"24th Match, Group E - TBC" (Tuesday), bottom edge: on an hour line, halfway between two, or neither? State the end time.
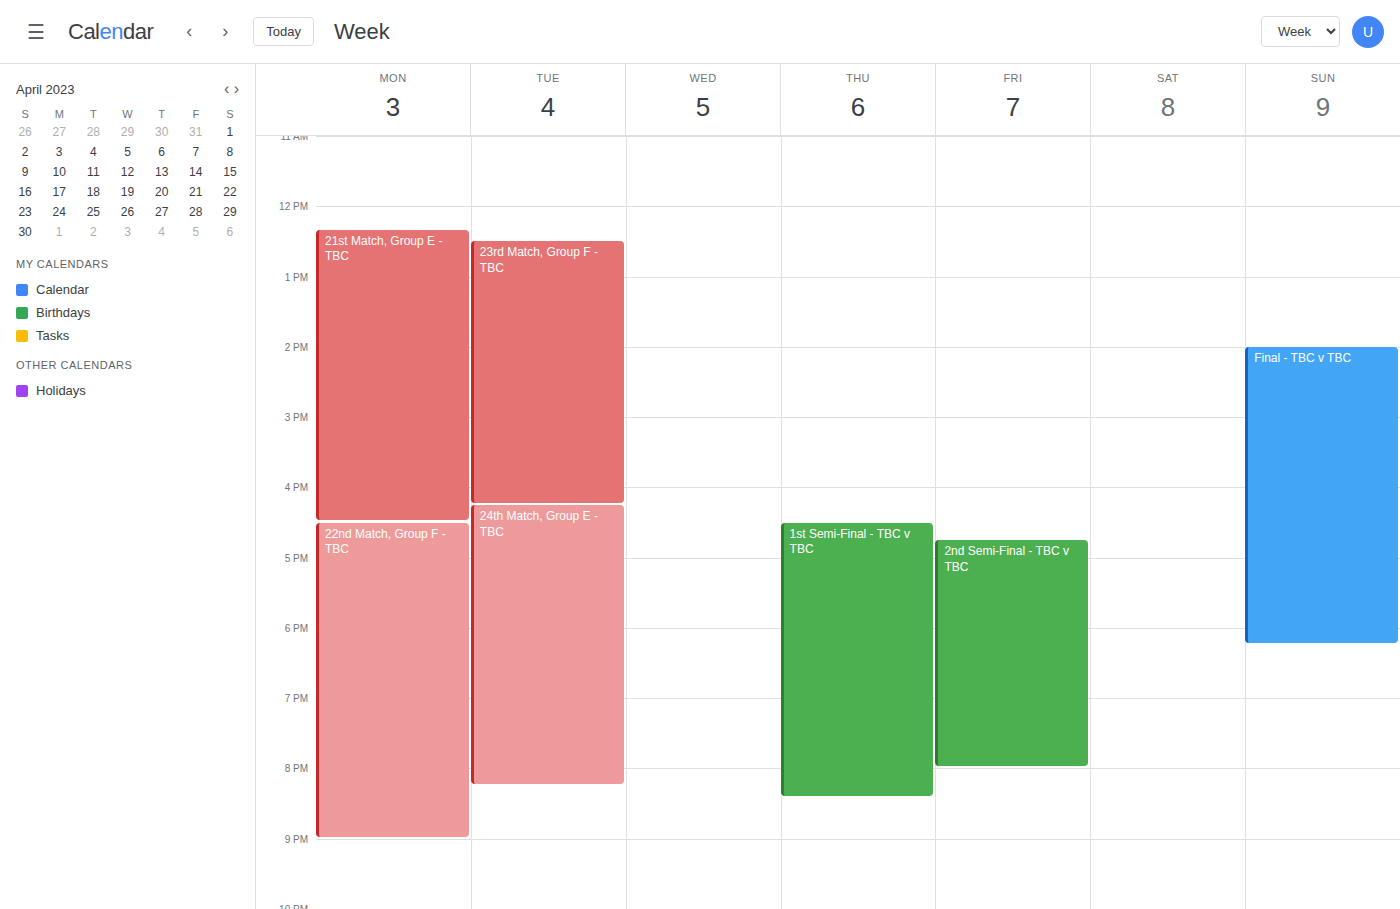
8:15 PM -- neither: a quarter of the way from the 8 PM line to the 9 PM line.